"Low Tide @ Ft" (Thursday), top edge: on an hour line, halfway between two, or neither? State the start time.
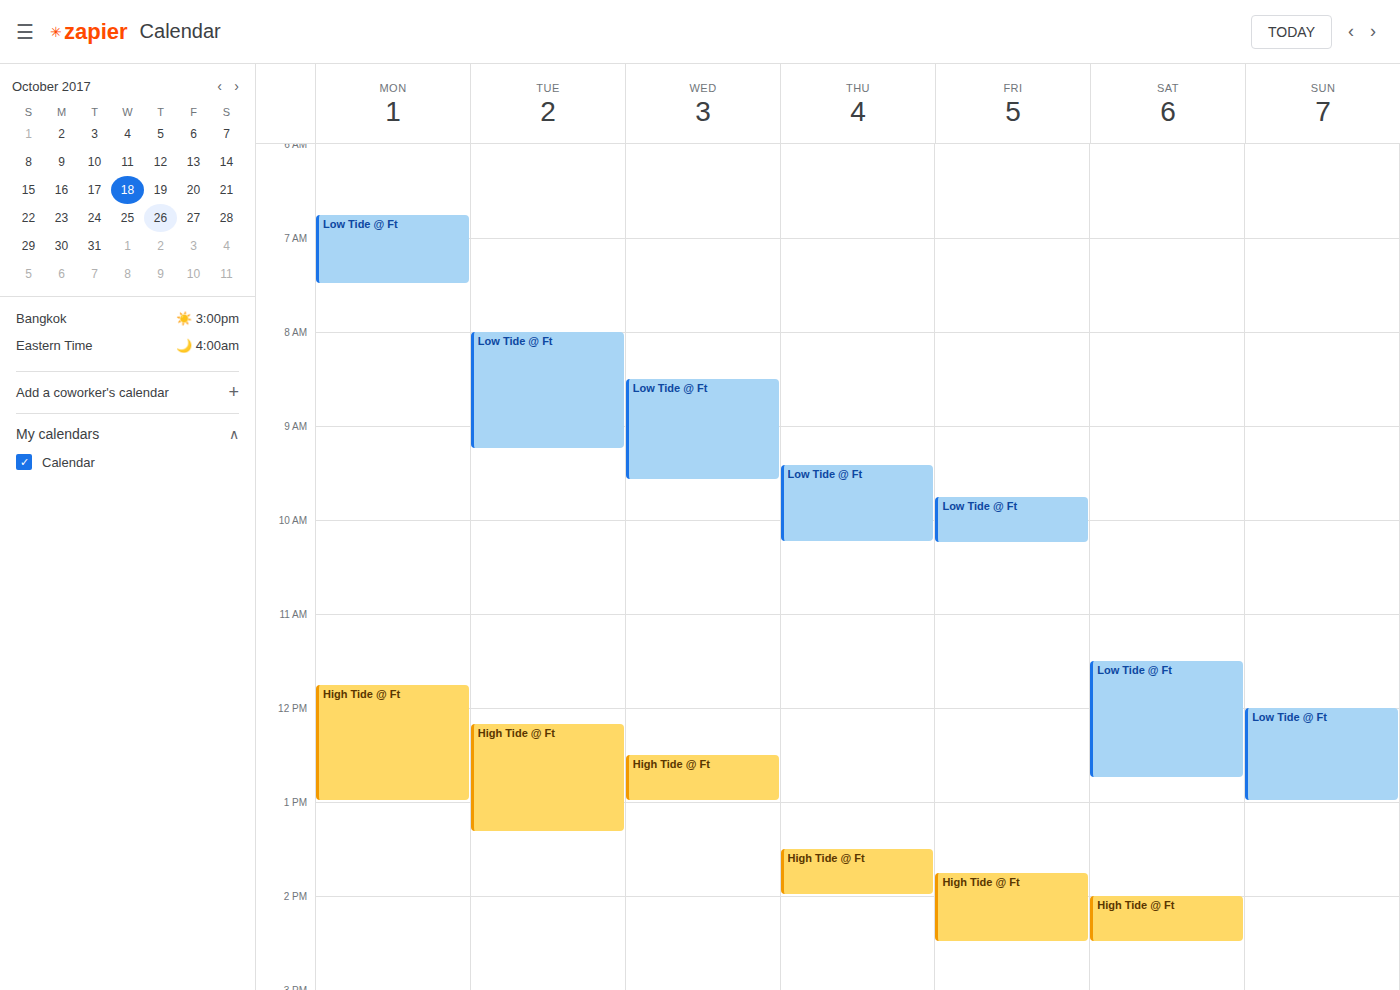
9:25 AM -- neither: 25 minutes below the 9 AM line and 35 minutes above the 10 AM line.